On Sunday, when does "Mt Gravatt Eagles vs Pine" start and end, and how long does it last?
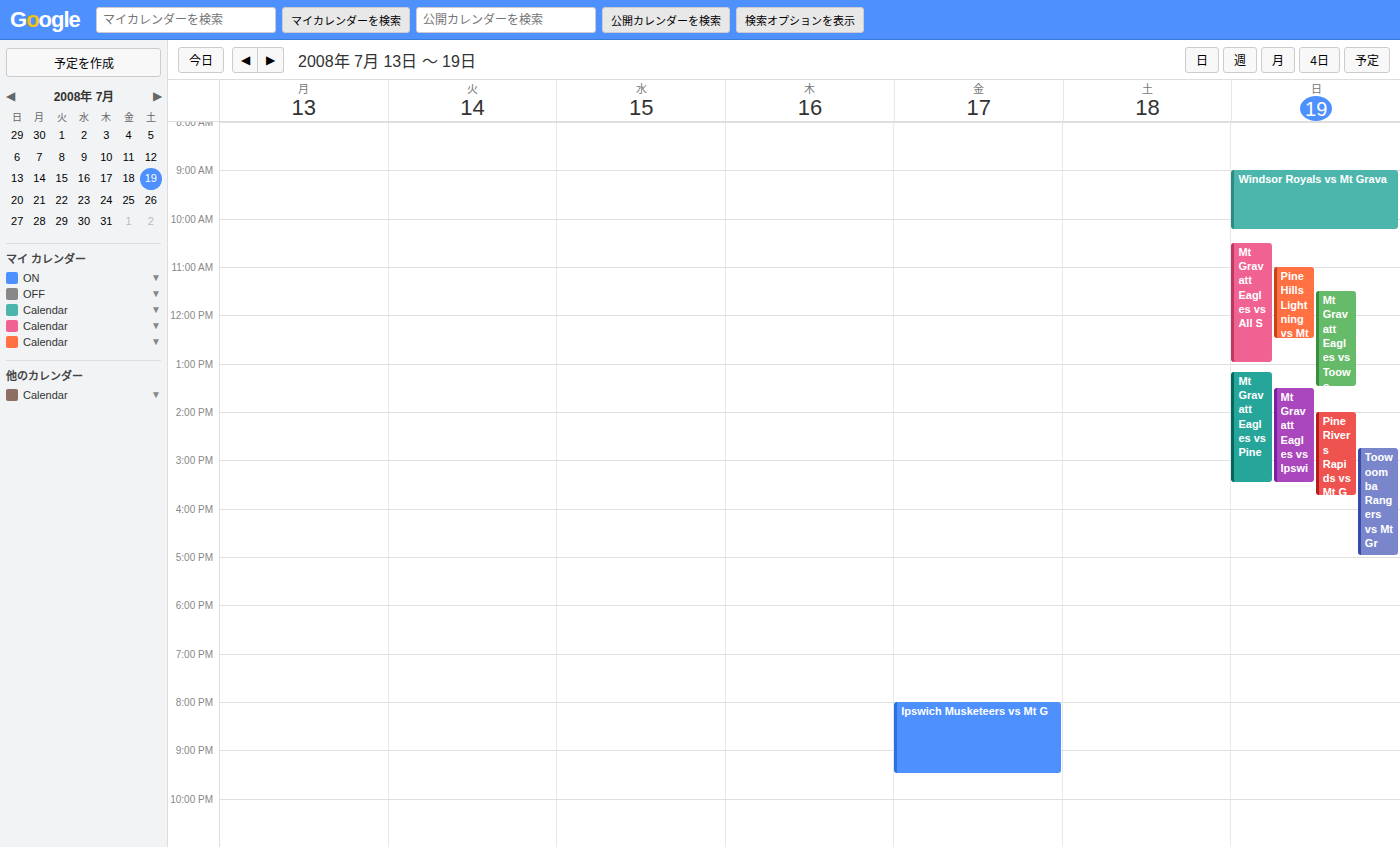
1:10 PM to 3:30 PM, 2 hours 20 minutes